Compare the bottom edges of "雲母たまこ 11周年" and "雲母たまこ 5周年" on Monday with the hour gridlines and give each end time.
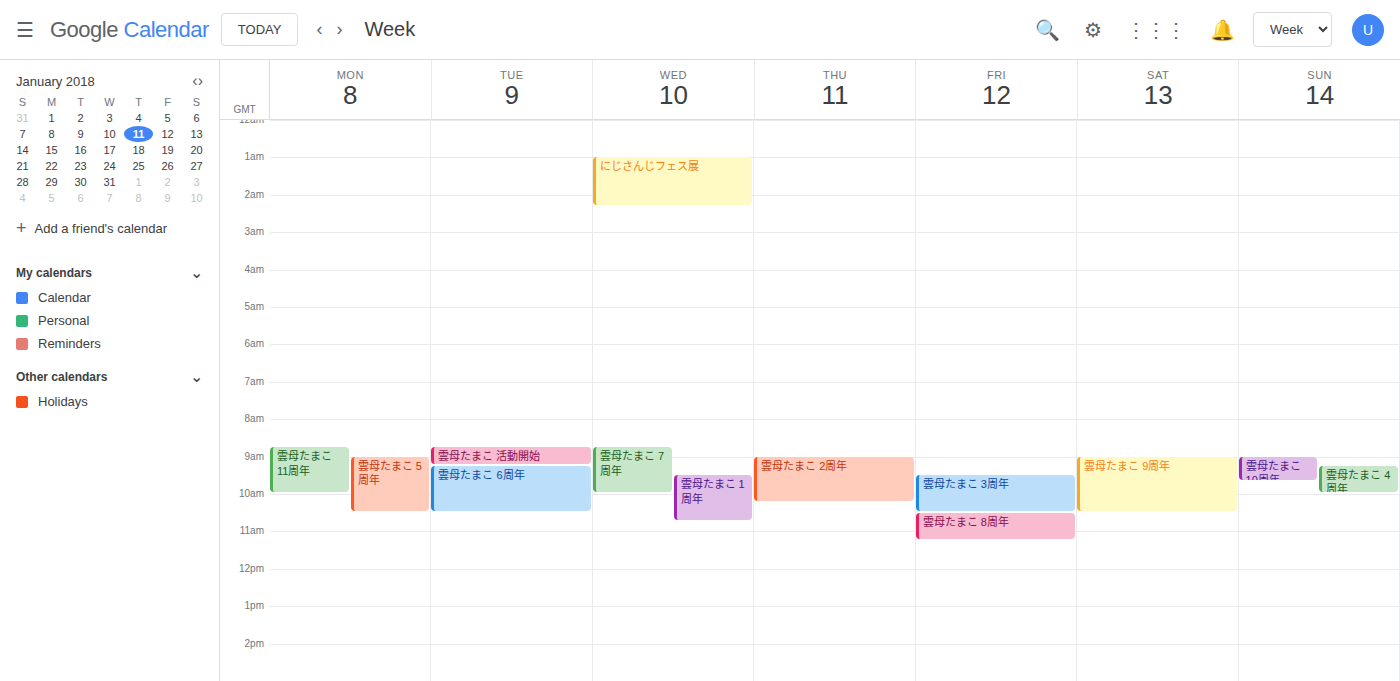
"雲母たまこ 11周年": 10:00, exactly on the 10:00 line. "雲母たまこ 5周年": 10:30, halfway between the 10:00 and 11:00 lines.